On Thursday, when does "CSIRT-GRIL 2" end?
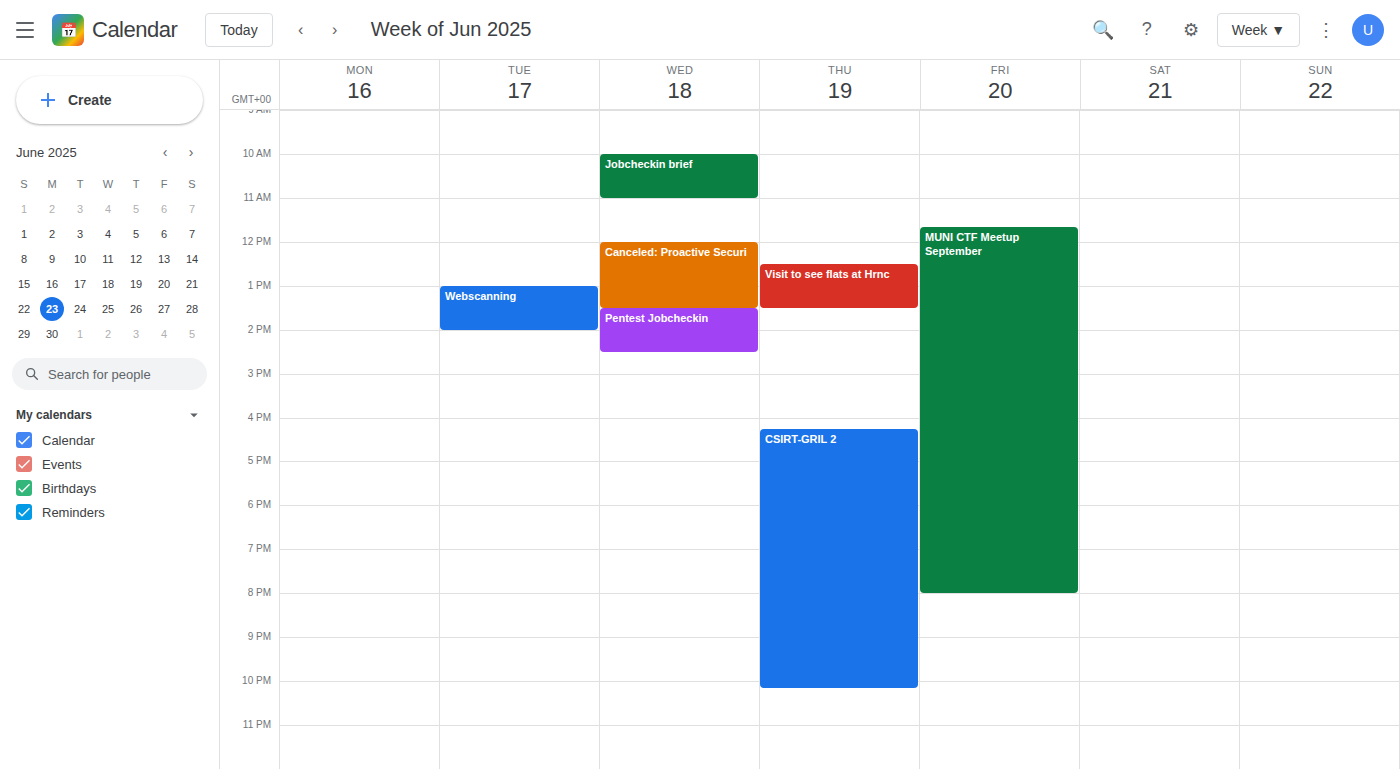
10:10 PM